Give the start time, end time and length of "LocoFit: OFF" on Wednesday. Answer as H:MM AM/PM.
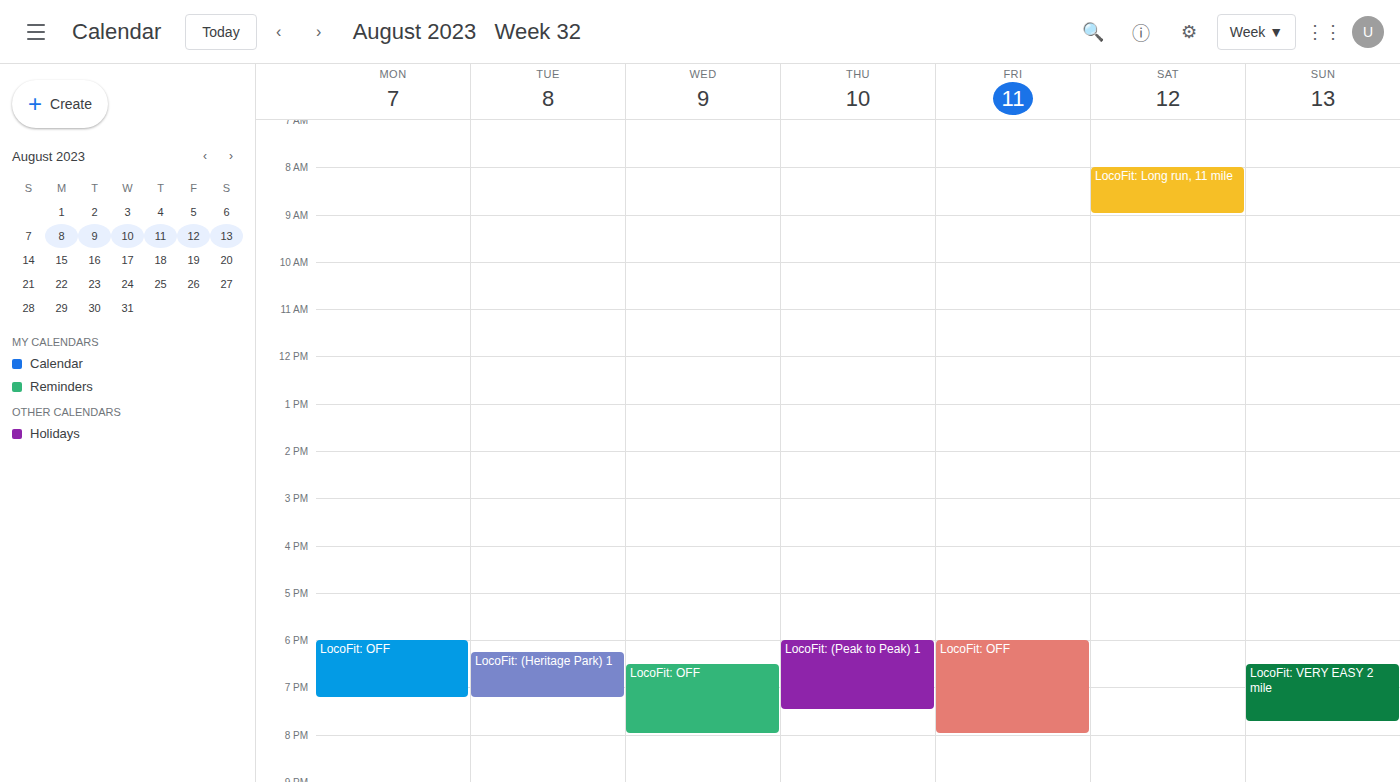
6:30 PM to 8:00 PM, 1 hour 30 minutes